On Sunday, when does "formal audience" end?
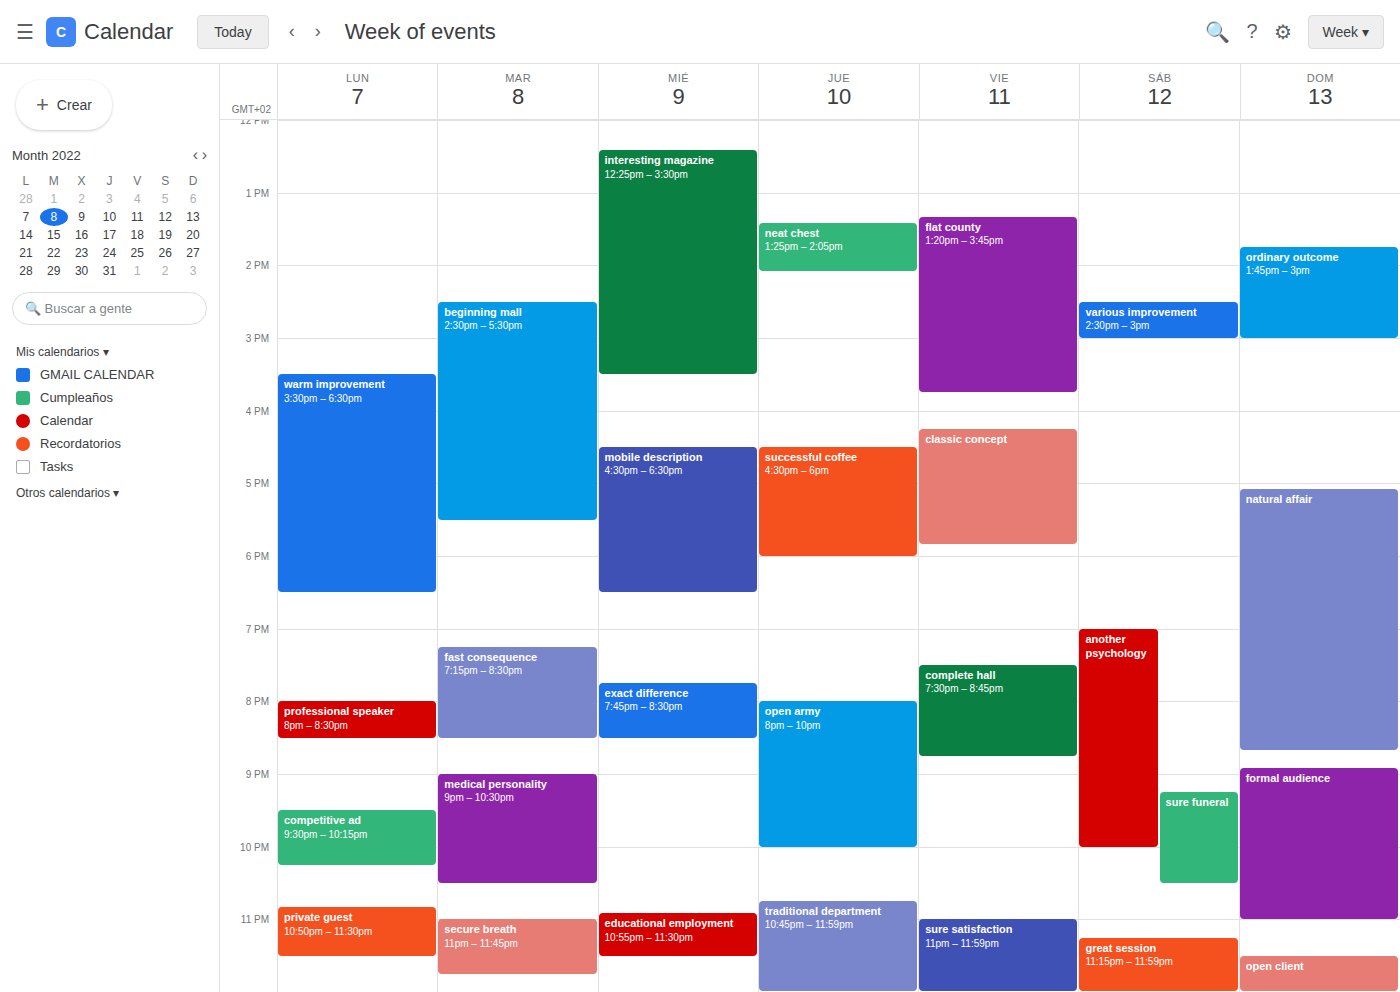
23:00